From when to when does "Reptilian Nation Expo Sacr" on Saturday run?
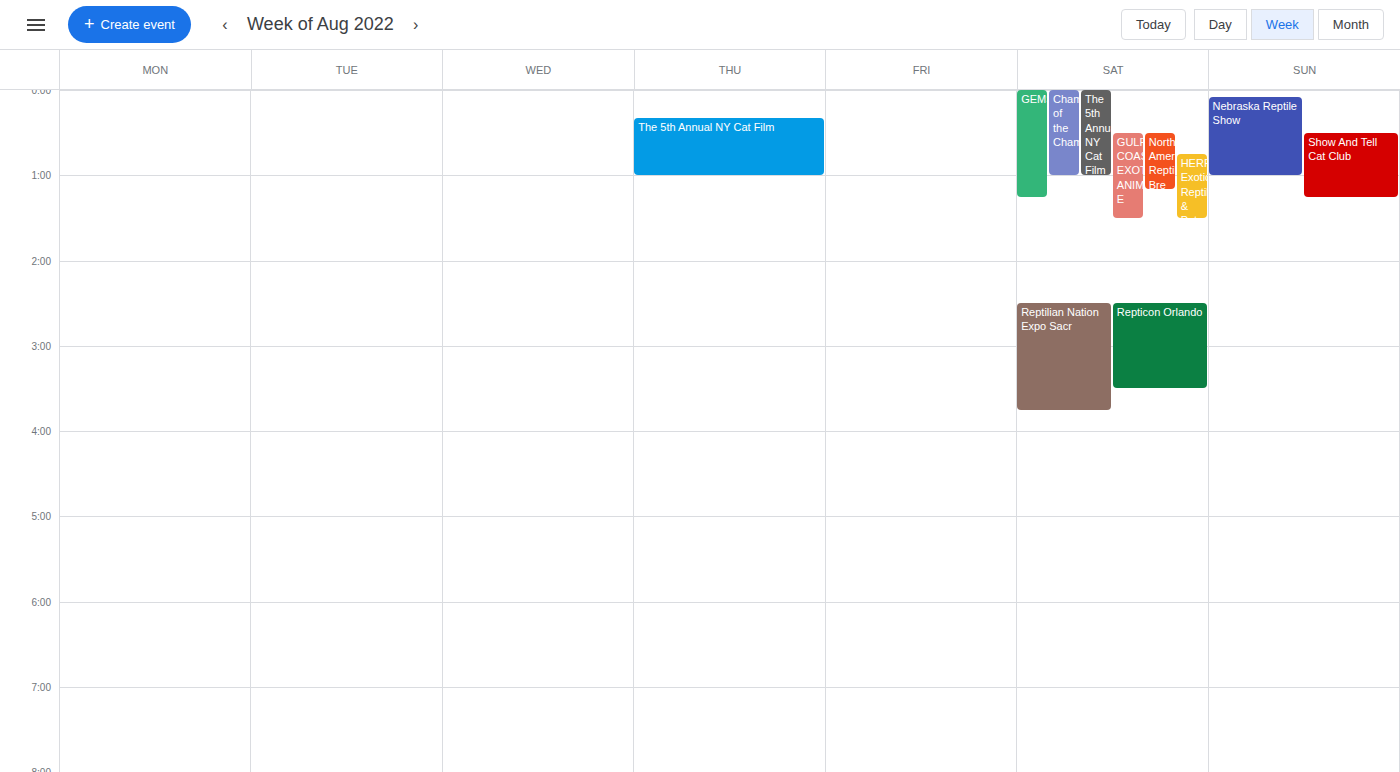
2:30 AM to 3:45 AM